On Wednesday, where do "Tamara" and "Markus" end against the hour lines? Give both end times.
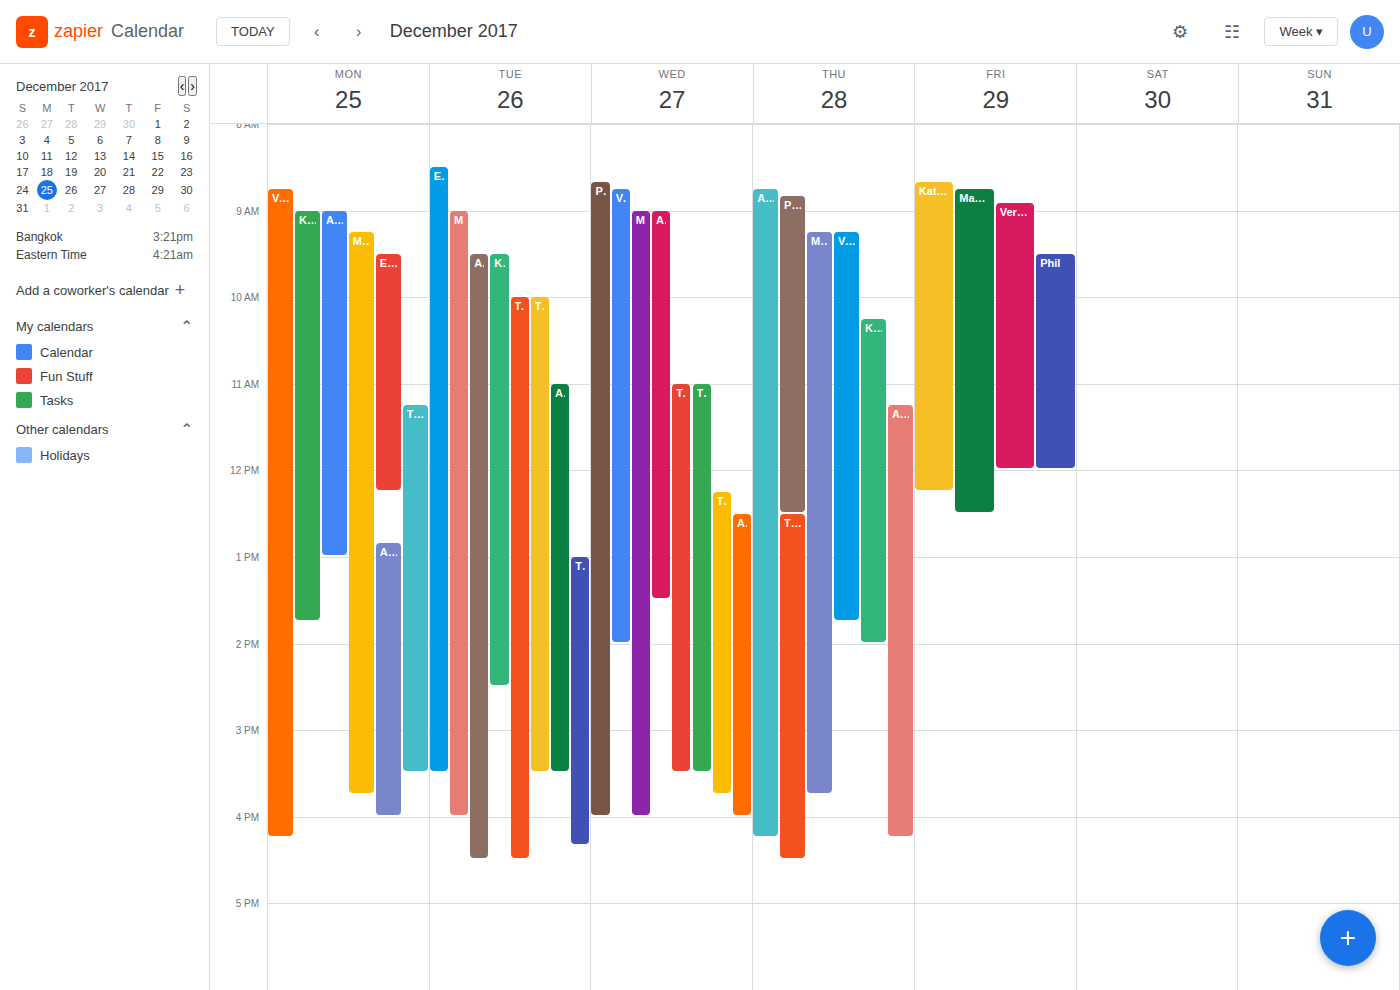
"Tamara": 3:30 PM, halfway between the 3 PM and 4 PM lines. "Markus": 4:00 PM, exactly on the 4 PM line.